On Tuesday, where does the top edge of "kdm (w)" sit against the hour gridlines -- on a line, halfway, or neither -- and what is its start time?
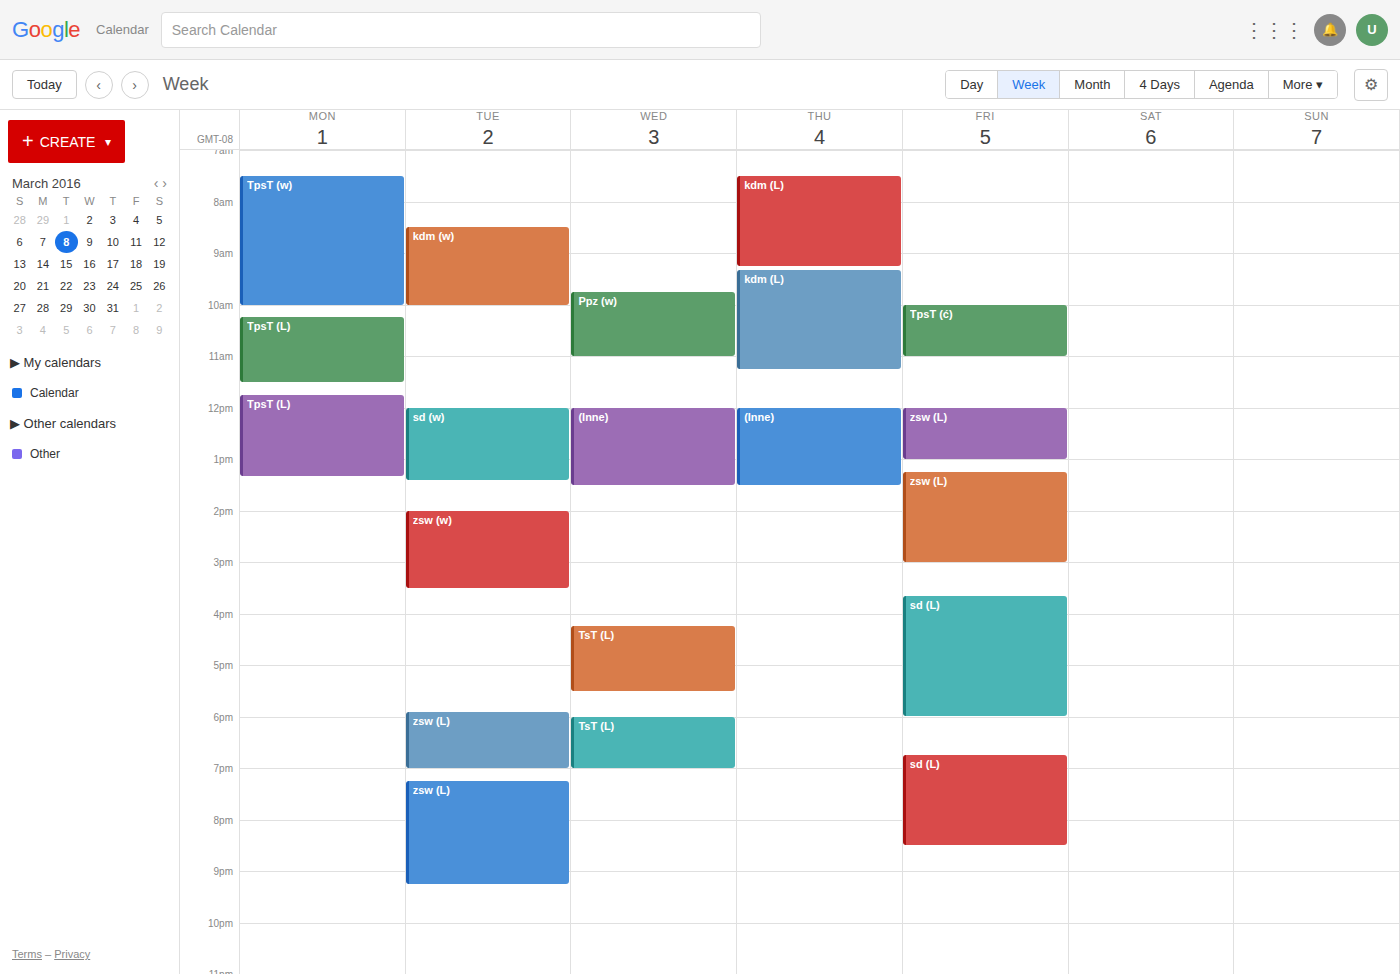
8:30 AM -- halfway between the 8 AM and 9 AM lines.